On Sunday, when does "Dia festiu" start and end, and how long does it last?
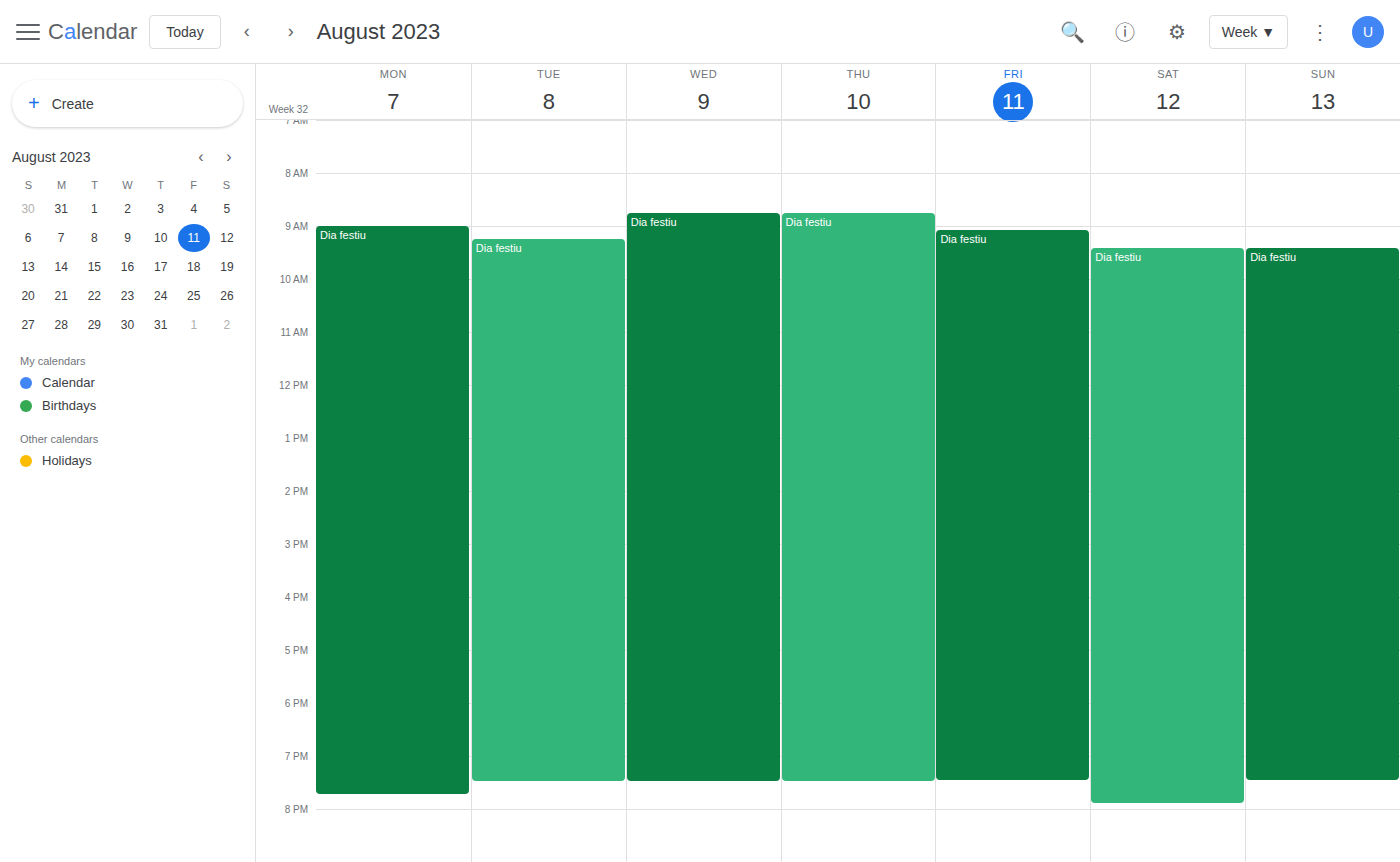
9:25 AM to 7:30 PM, 10 hours 5 minutes